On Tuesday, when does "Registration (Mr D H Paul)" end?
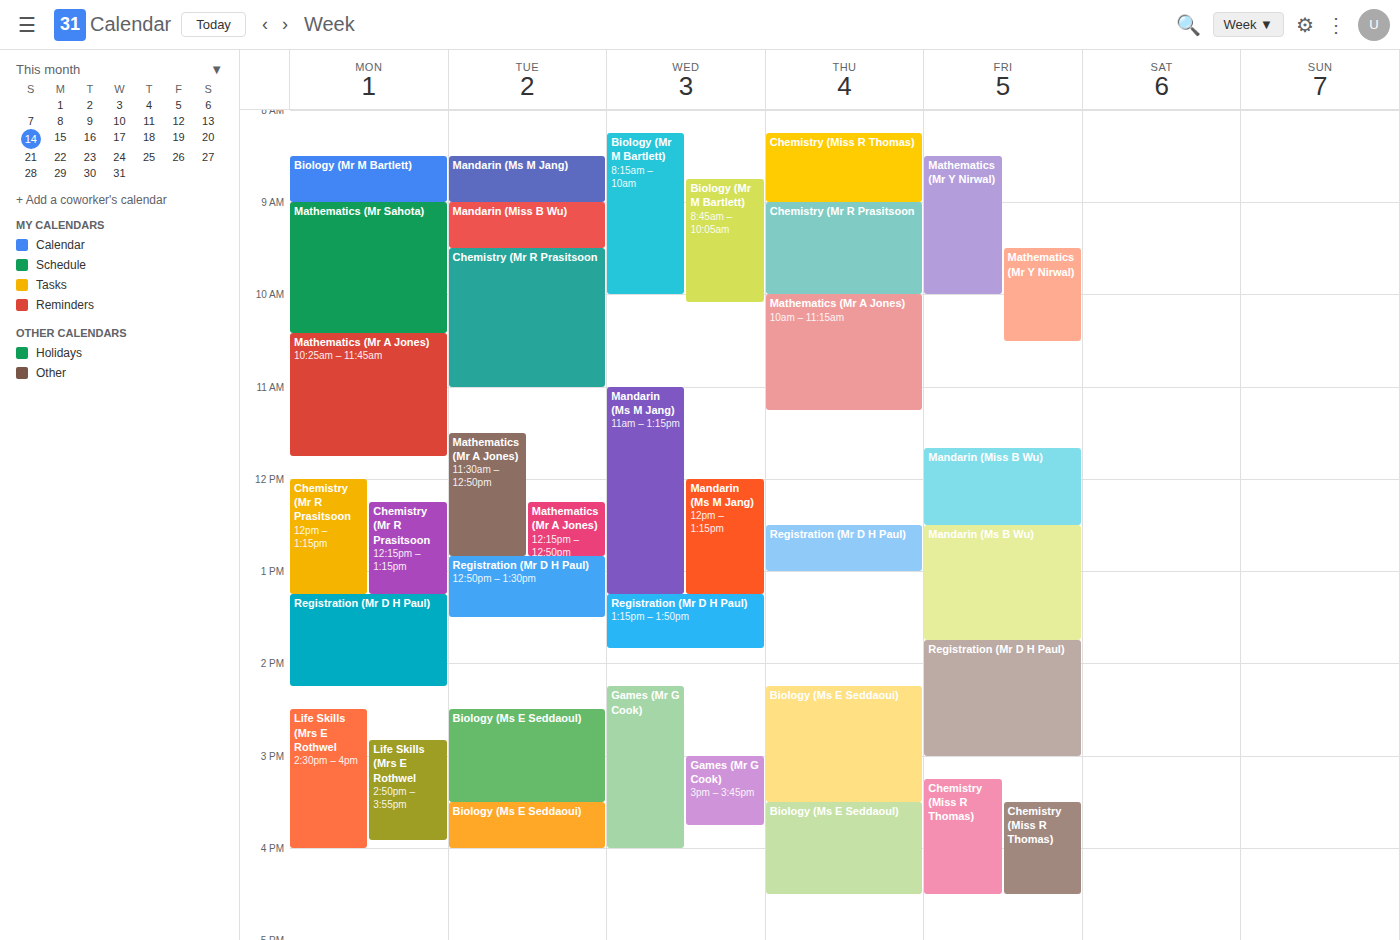
1:30 PM